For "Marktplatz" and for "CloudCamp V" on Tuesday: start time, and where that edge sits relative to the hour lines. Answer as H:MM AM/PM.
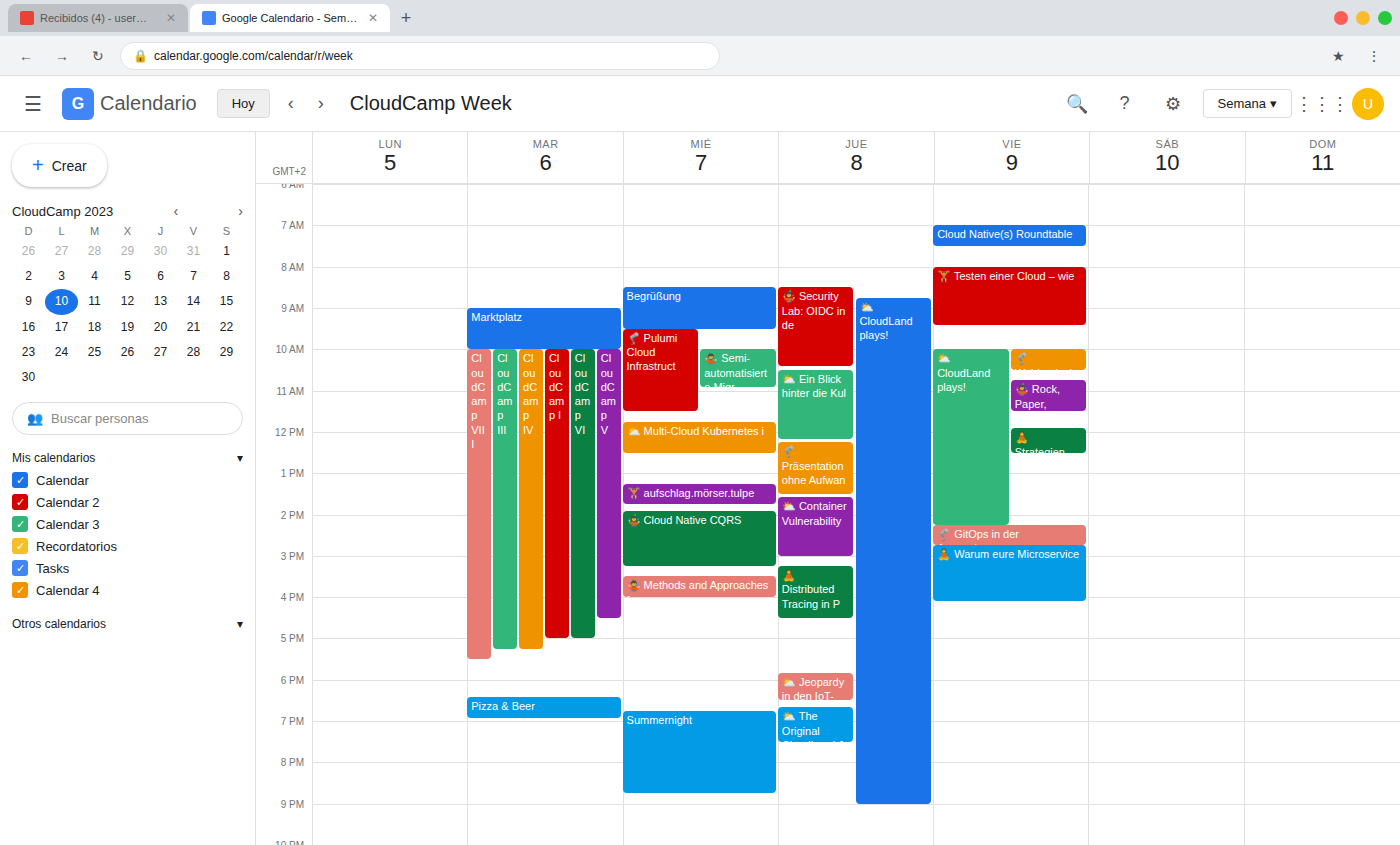
"Marktplatz": 9:00 AM, exactly on the 9 AM line. "CloudCamp V": 10:00 AM, exactly on the 10 AM line.